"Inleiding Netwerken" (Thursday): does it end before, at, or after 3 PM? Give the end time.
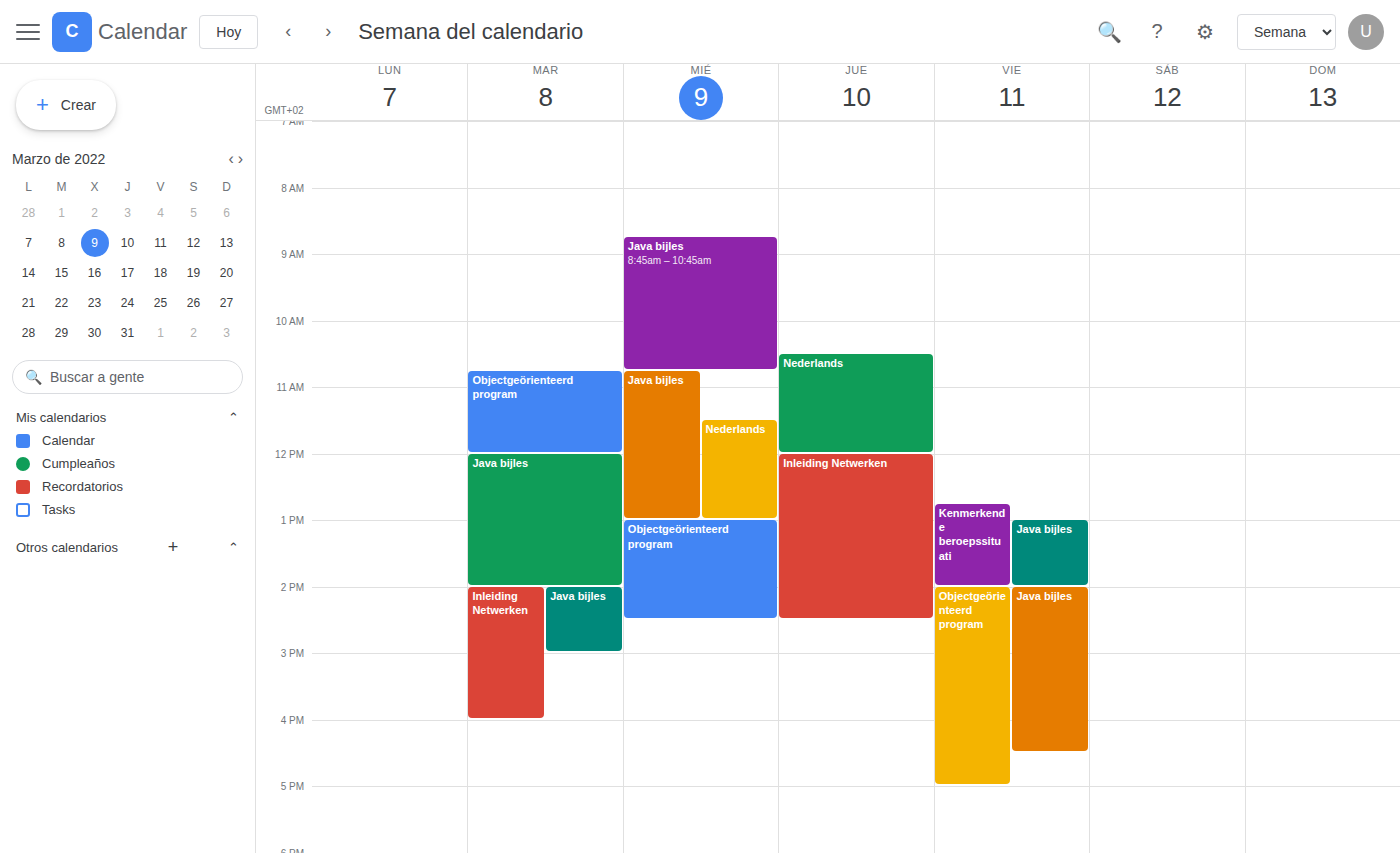
2:30 PM -- before 3 PM, 30 minutes above the 3 PM line.